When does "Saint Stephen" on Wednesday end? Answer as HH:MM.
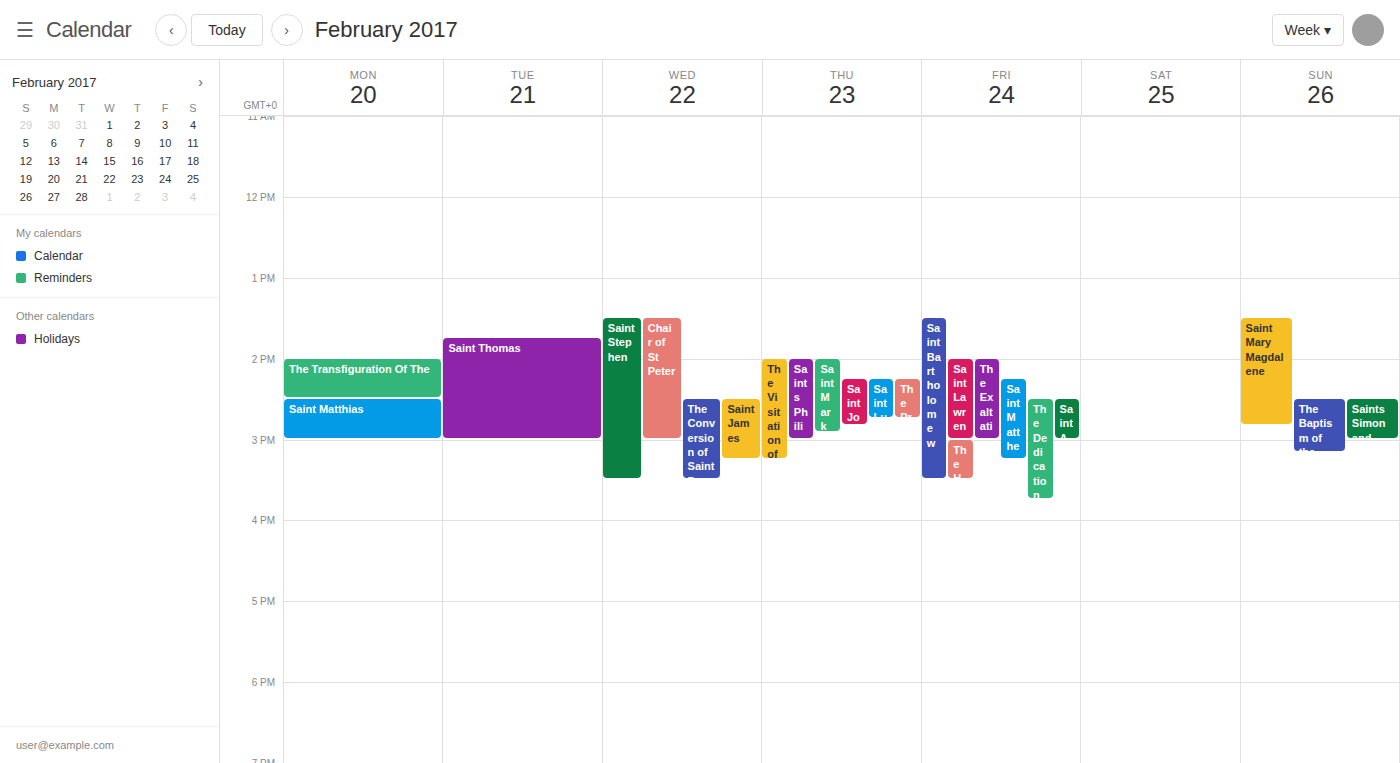
15:30